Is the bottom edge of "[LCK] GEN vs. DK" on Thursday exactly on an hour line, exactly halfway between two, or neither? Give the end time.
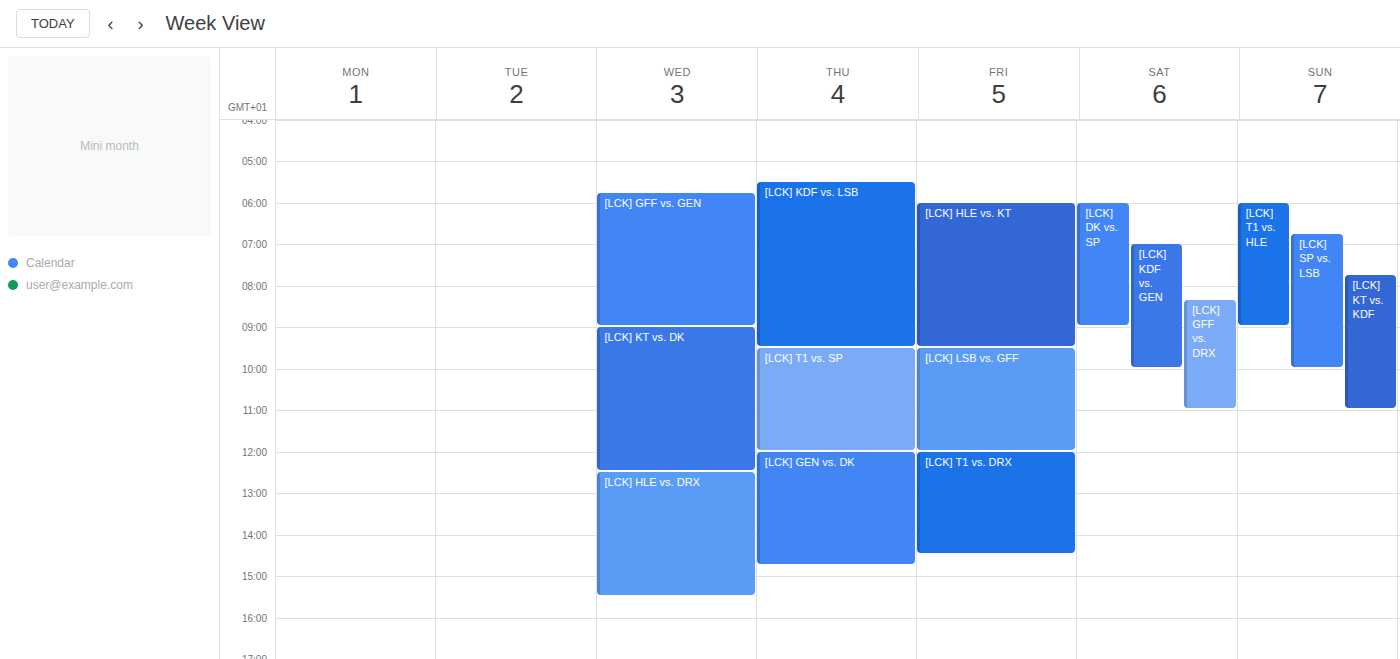
2:45 PM -- neither: three quarters of the way from the 2 PM line to the 3 PM line.